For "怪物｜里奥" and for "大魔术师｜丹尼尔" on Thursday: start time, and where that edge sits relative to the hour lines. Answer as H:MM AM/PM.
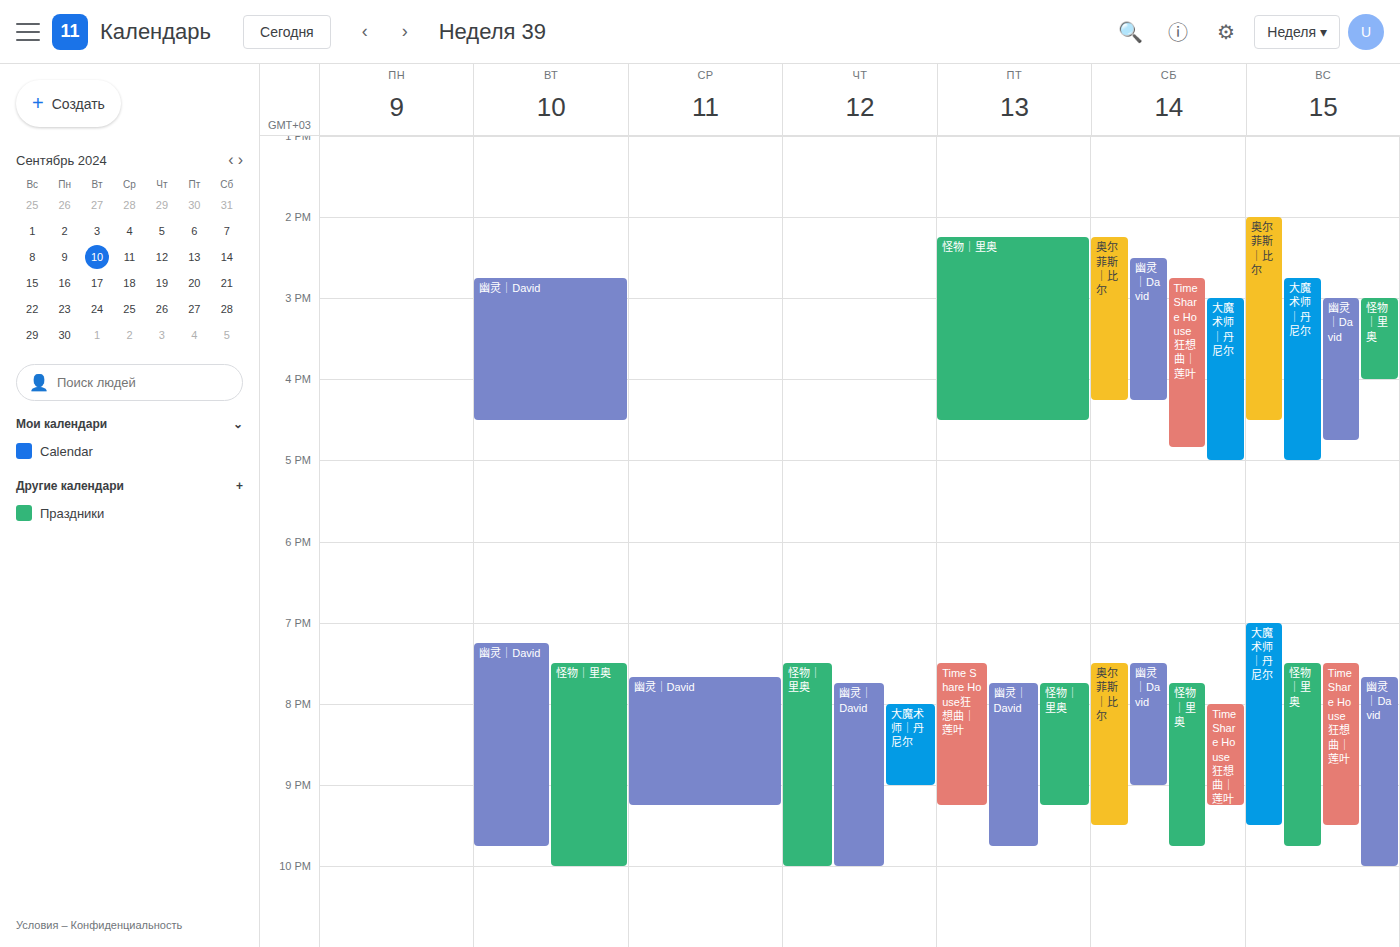
"怪物｜里奥": 7:30 PM, halfway between the 7 PM and 8 PM lines. "大魔术师｜丹尼尔": 8:00 PM, exactly on the 8 PM line.